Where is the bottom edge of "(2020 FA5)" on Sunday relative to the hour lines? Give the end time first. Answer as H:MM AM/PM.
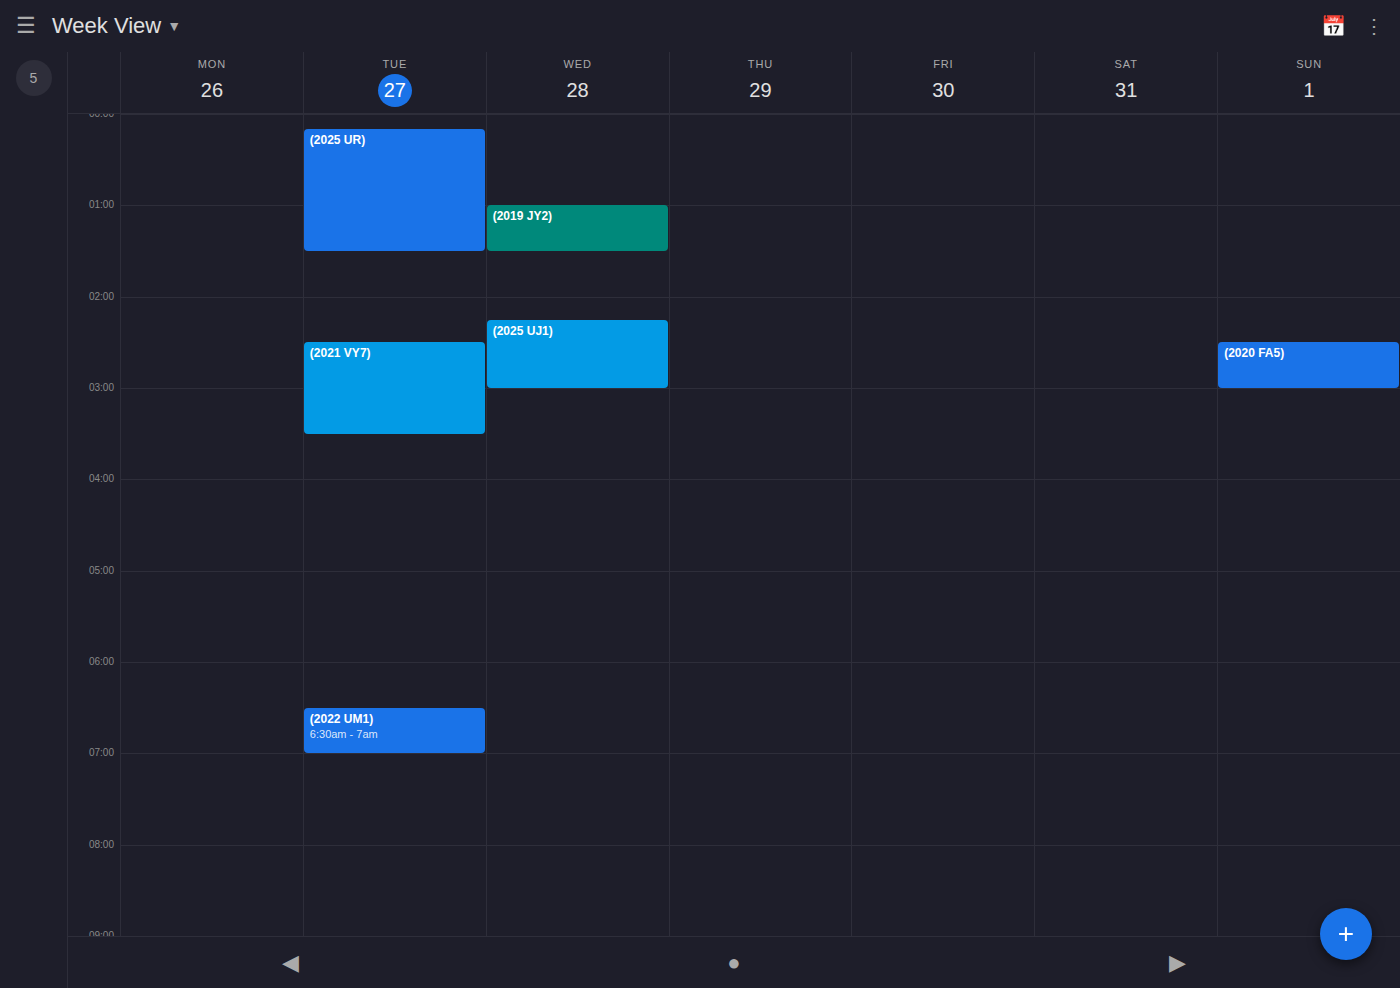
3:00 AM -- exactly on the 3 AM line.